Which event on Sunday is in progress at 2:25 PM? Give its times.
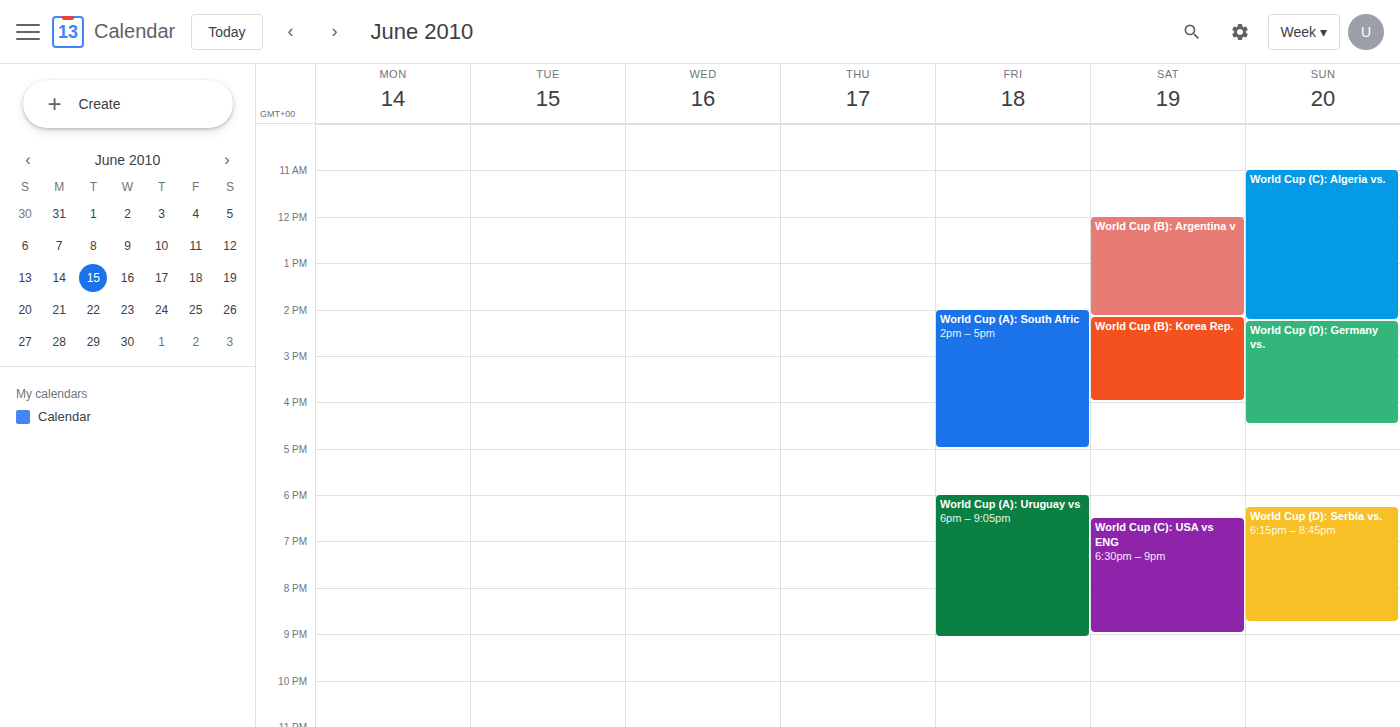
"World Cup (D): Germany vs.", 2:15 PM to 4:30 PM